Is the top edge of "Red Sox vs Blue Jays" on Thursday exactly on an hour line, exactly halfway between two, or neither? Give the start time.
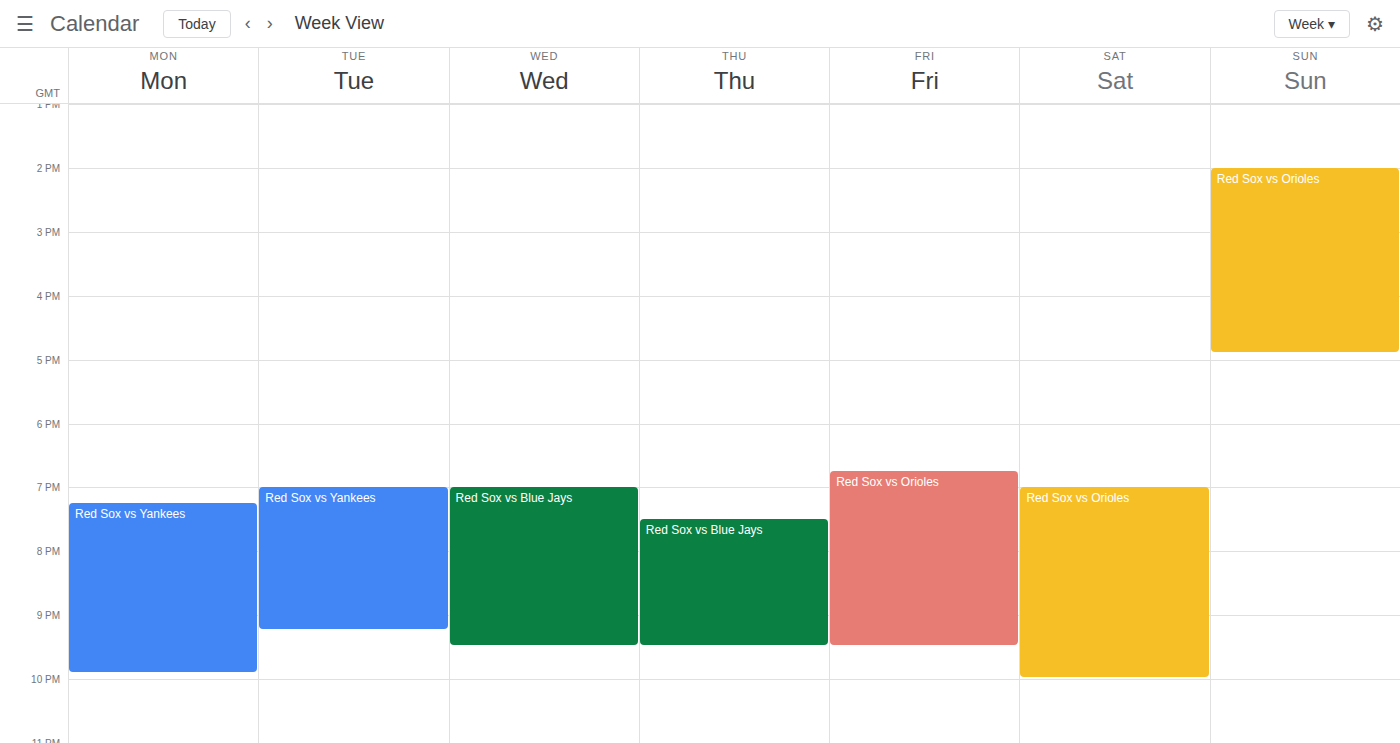
7:30 PM -- halfway between the 7 PM and 8 PM lines.